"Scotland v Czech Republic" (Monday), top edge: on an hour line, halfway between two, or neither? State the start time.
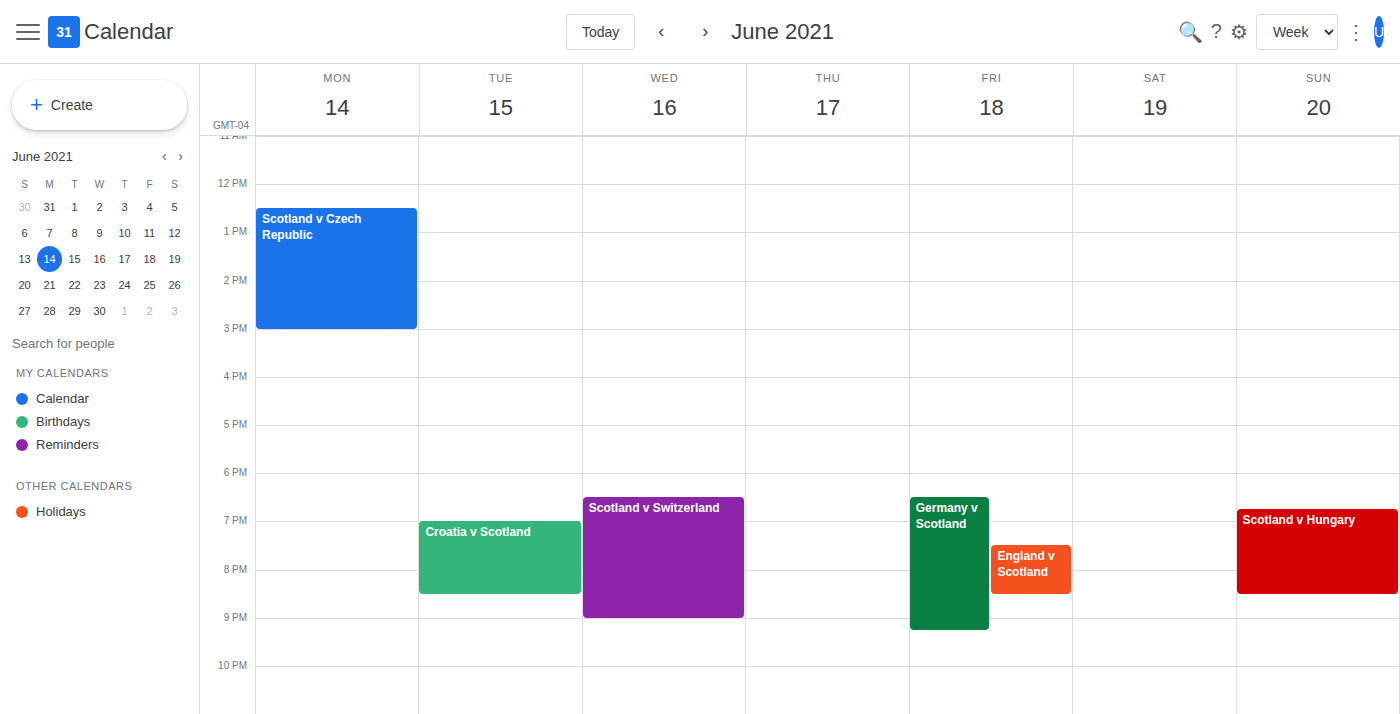
12:30 PM -- halfway between the 12 PM and 1 PM lines.